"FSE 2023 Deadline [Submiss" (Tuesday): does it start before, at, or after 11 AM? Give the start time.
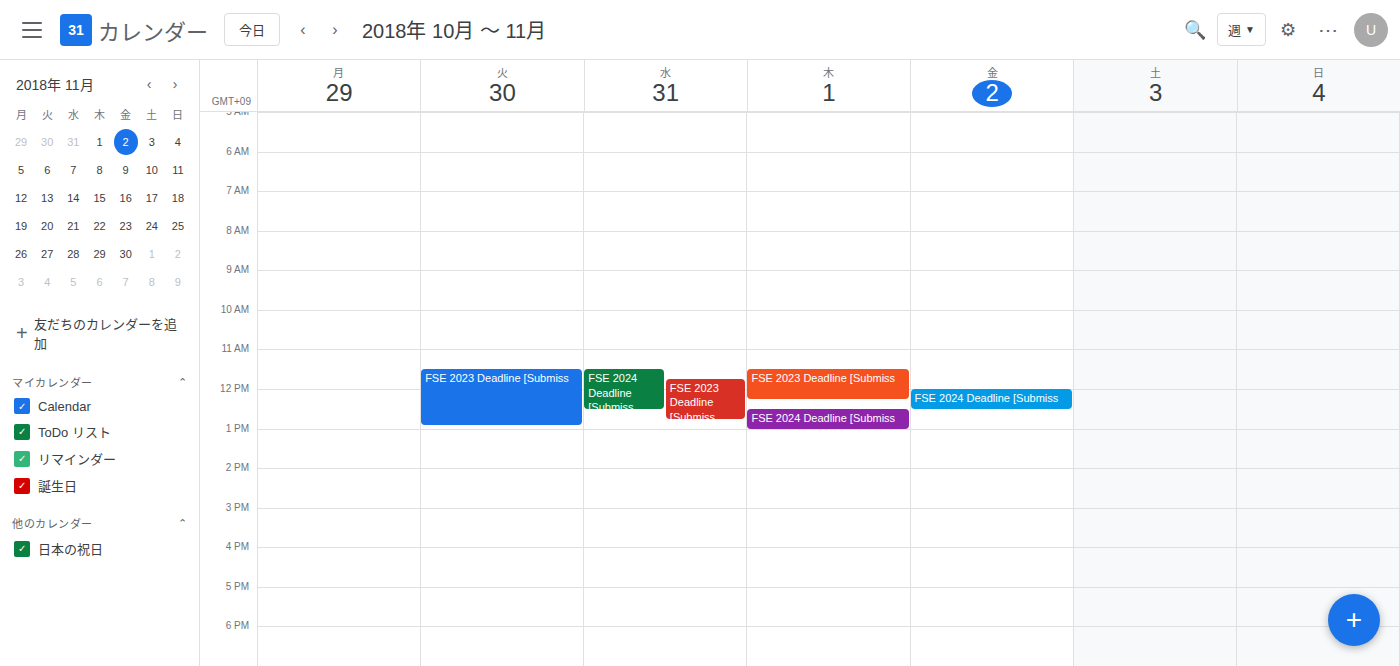
11:30 AM -- after 11 AM, 30 minutes below the 11 AM line.